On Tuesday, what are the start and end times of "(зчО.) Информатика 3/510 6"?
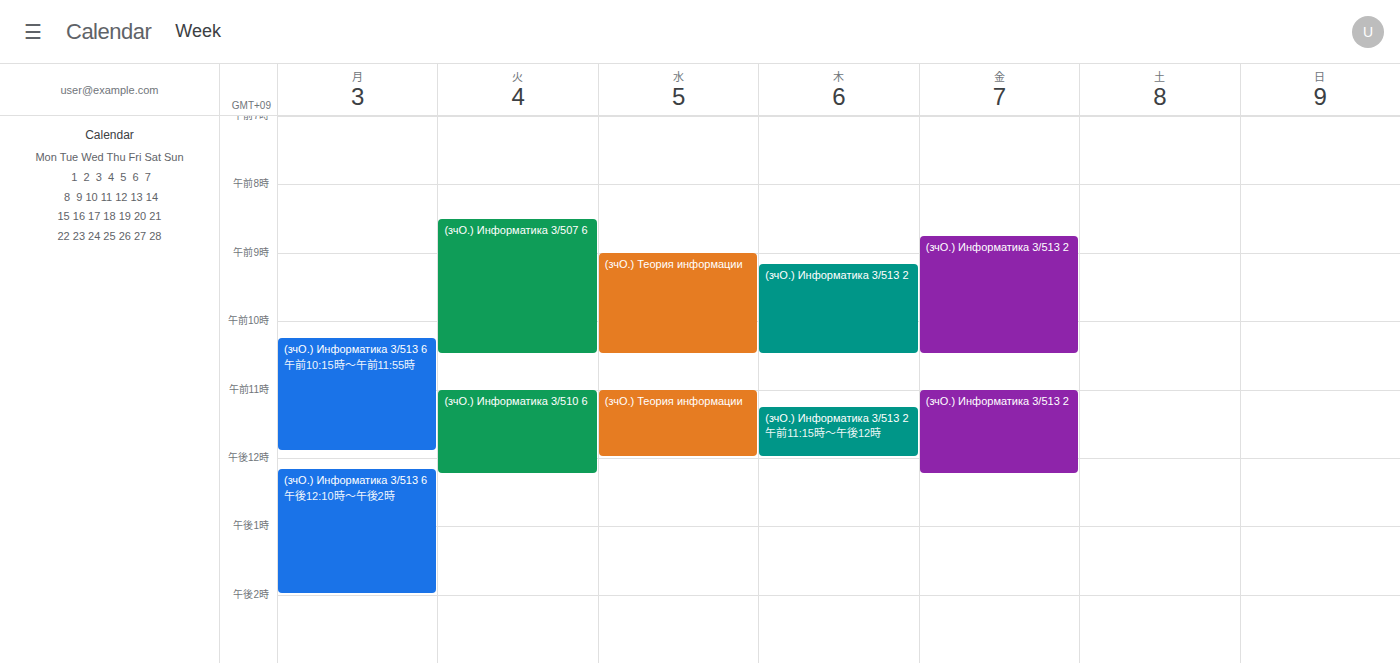
11:00 AM to 12:15 PM